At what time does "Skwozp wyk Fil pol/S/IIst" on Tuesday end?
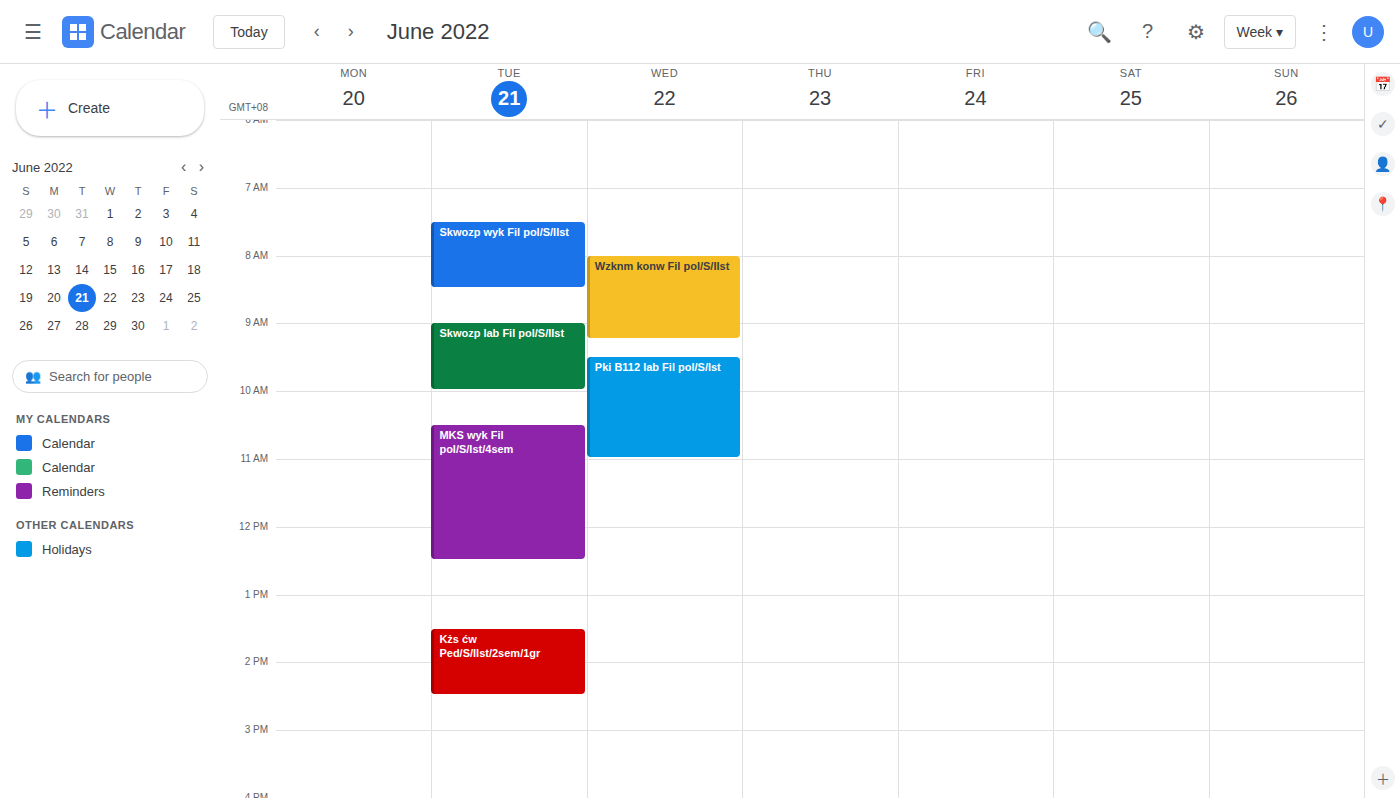
8:30 AM